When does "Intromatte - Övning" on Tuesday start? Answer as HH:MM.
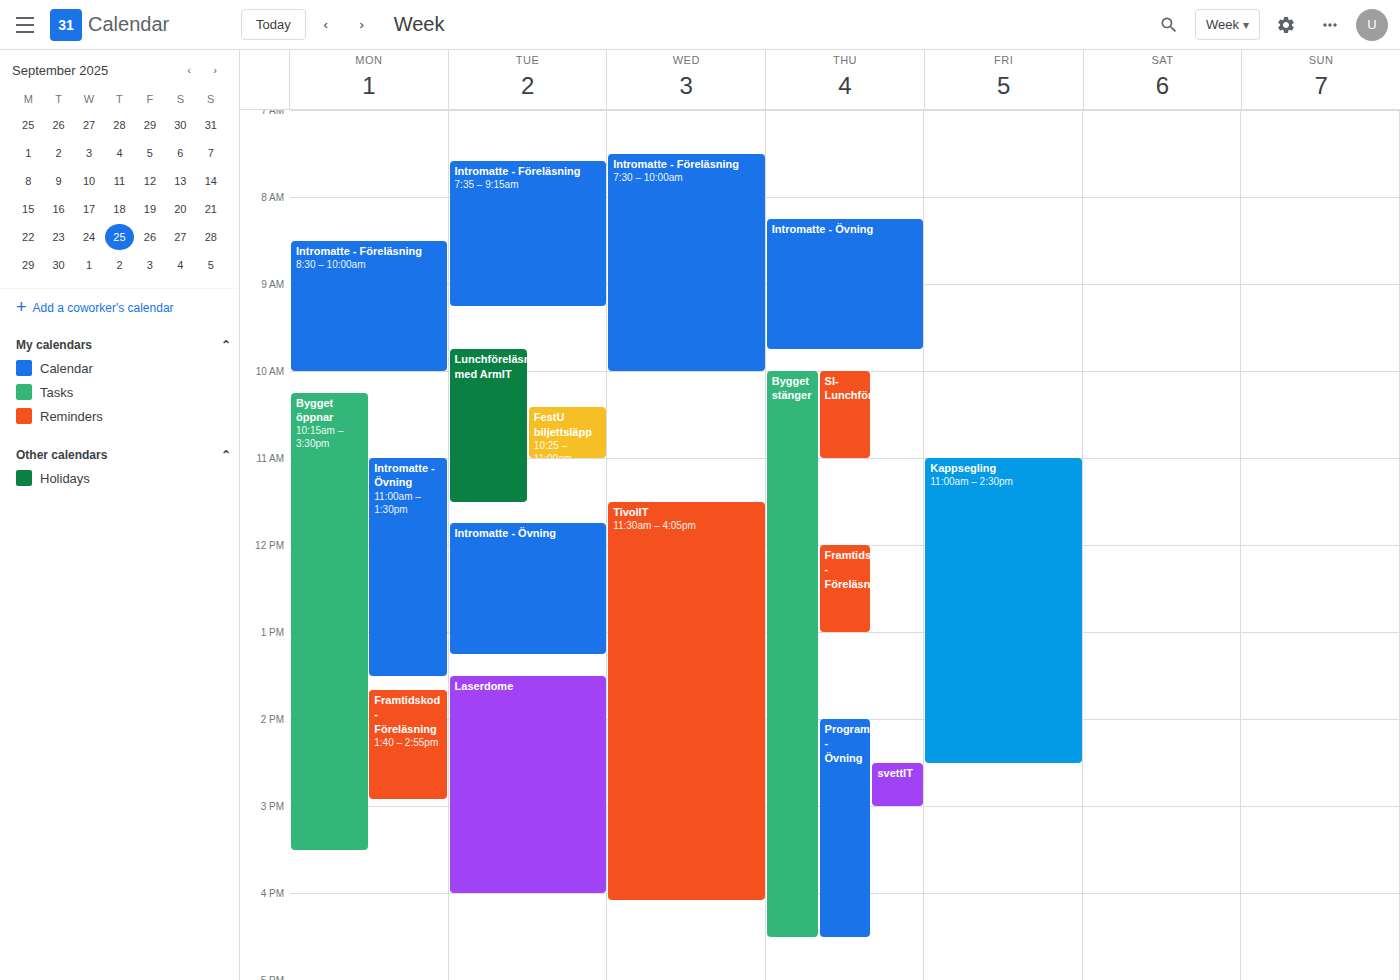
11:45